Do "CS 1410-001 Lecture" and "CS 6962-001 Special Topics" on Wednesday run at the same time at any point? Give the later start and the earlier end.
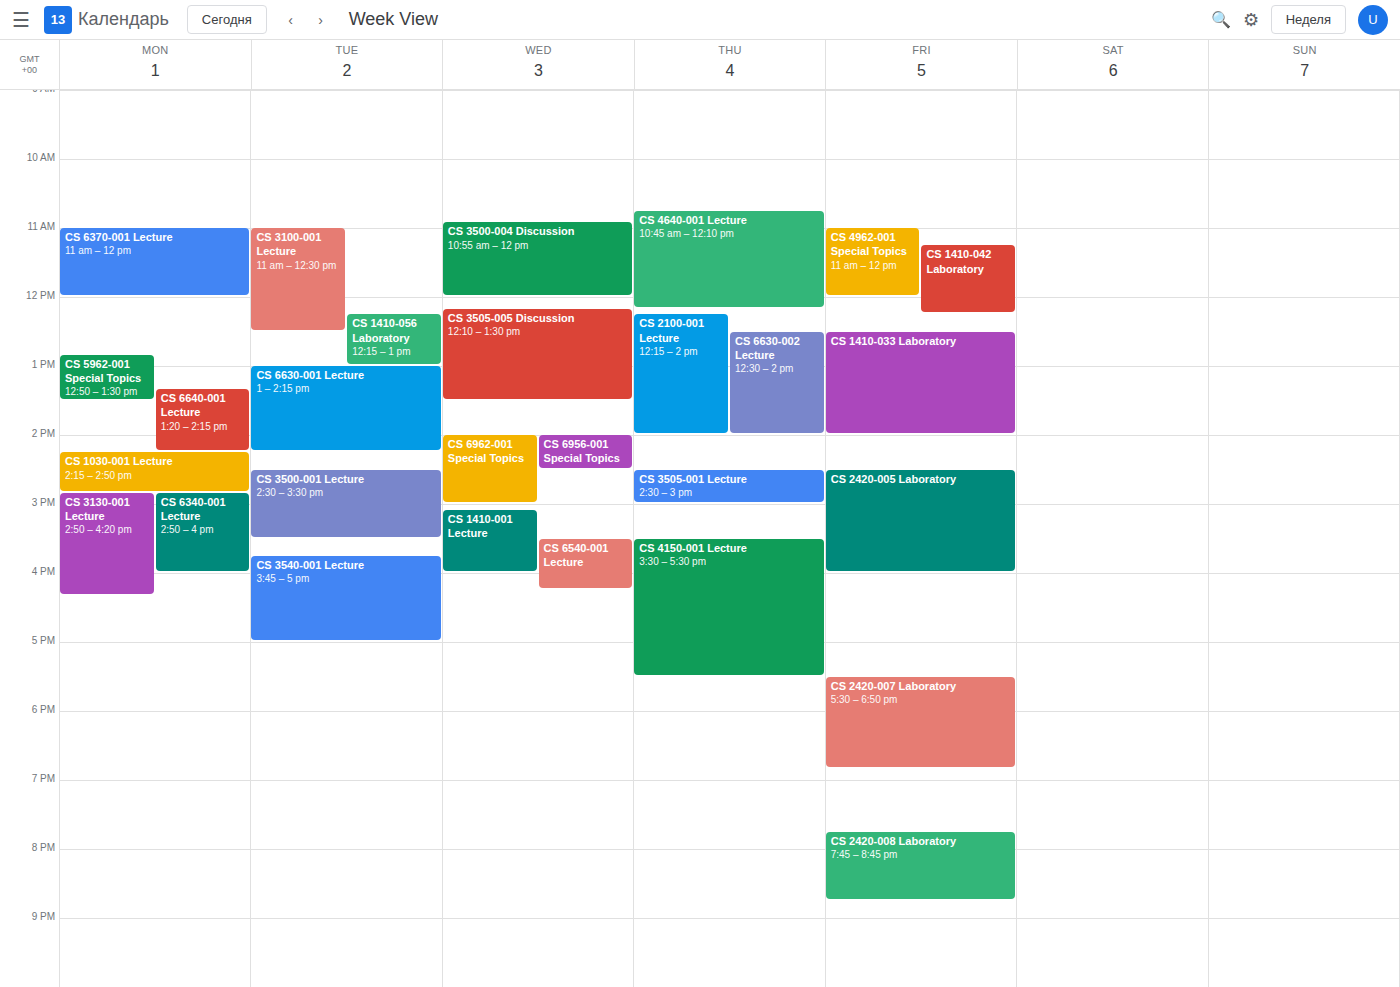
"CS 6962-001 Special Topics" ends at 3:00 PM and "CS 1410-001 Lecture" starts at 3:05 PM -- no overlap.